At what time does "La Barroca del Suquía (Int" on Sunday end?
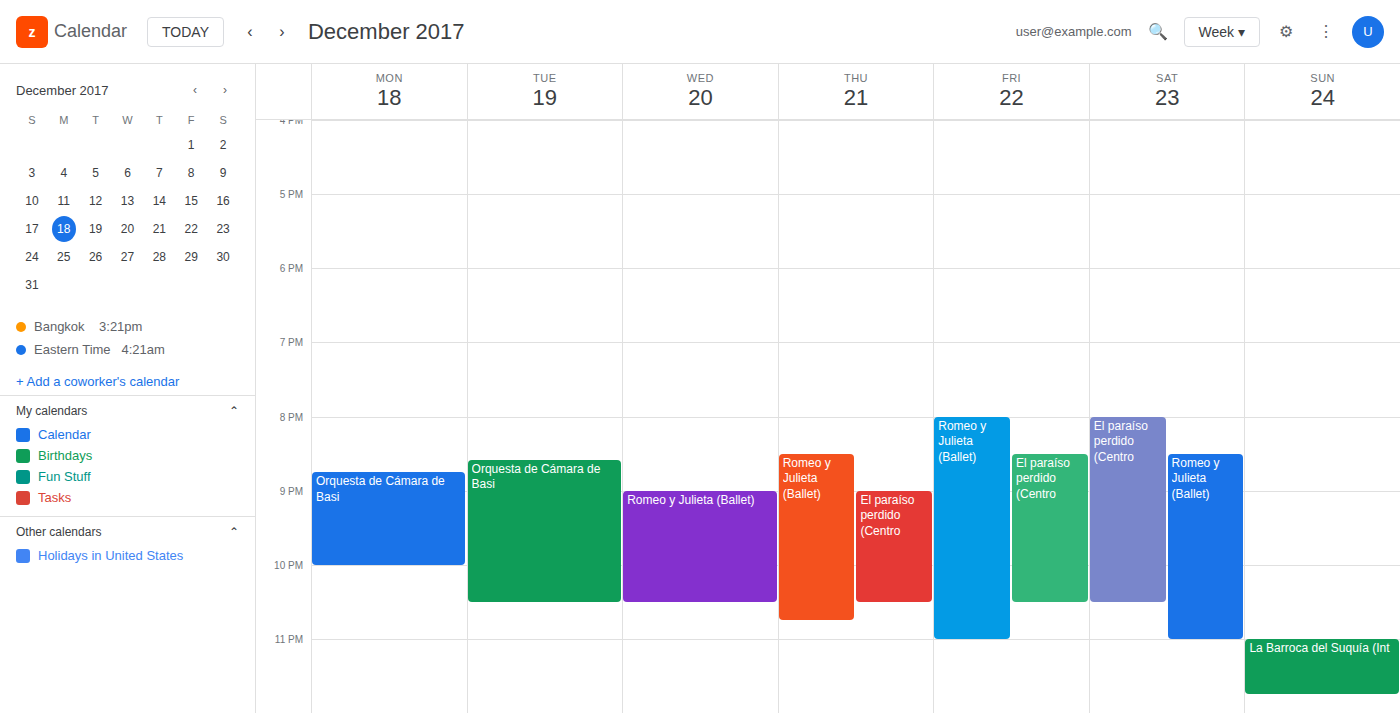
11:45 PM